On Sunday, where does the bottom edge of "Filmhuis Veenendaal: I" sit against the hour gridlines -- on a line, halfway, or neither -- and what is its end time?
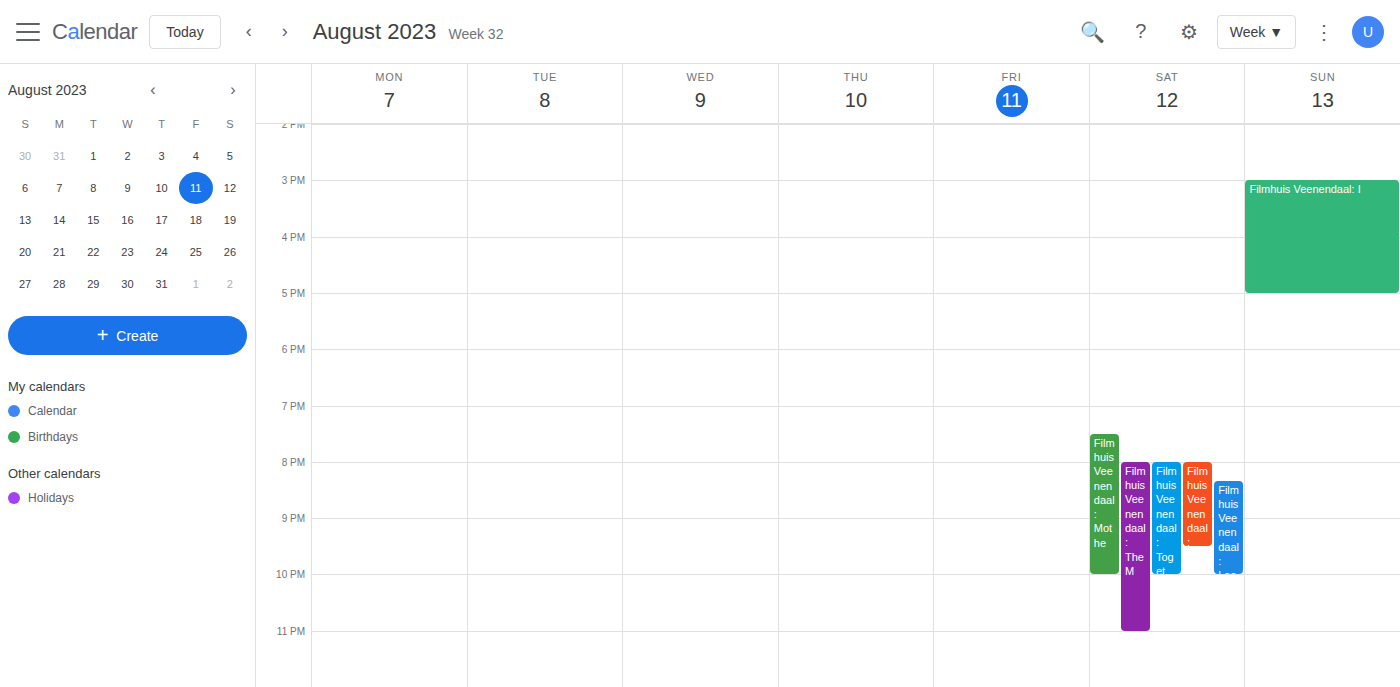
5:00 PM -- exactly on the 5 PM line.